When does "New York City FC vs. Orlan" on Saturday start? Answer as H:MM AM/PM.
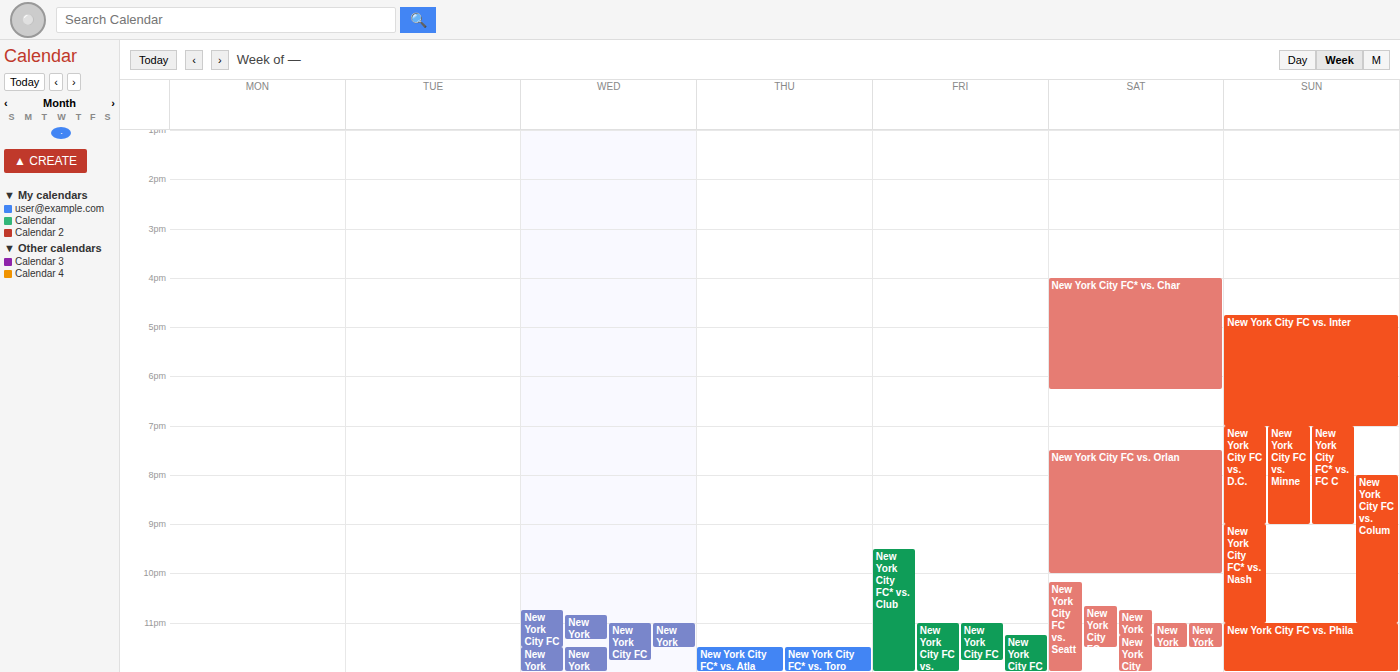
7:30 PM